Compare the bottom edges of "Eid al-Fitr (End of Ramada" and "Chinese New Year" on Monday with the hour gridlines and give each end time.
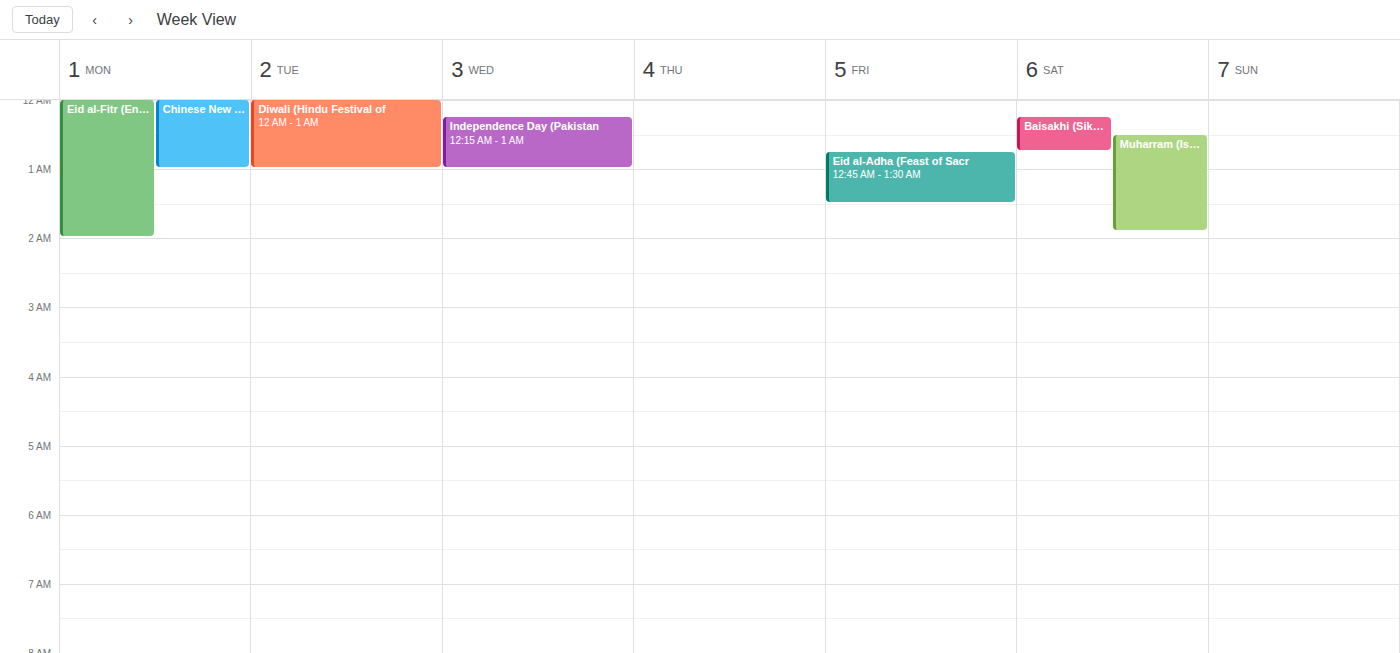
"Eid al-Fitr (End of Ramada": 2:00 AM, exactly on the 2 AM line. "Chinese New Year": 1:00 AM, exactly on the 1 AM line.